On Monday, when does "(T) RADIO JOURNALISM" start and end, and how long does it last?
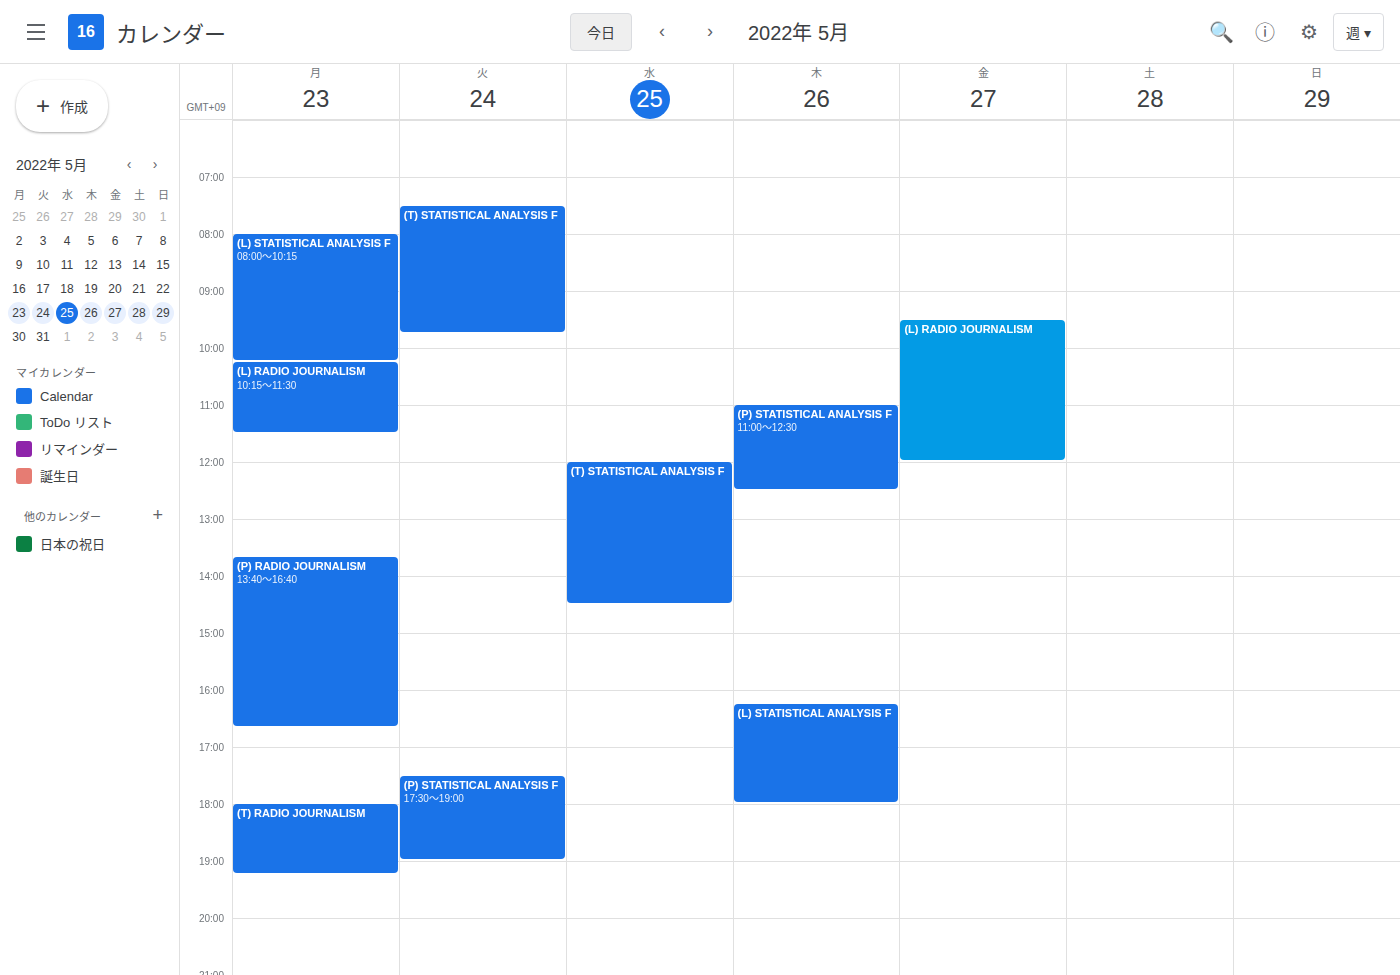
6:00 PM to 7:15 PM, 1 hour 15 minutes